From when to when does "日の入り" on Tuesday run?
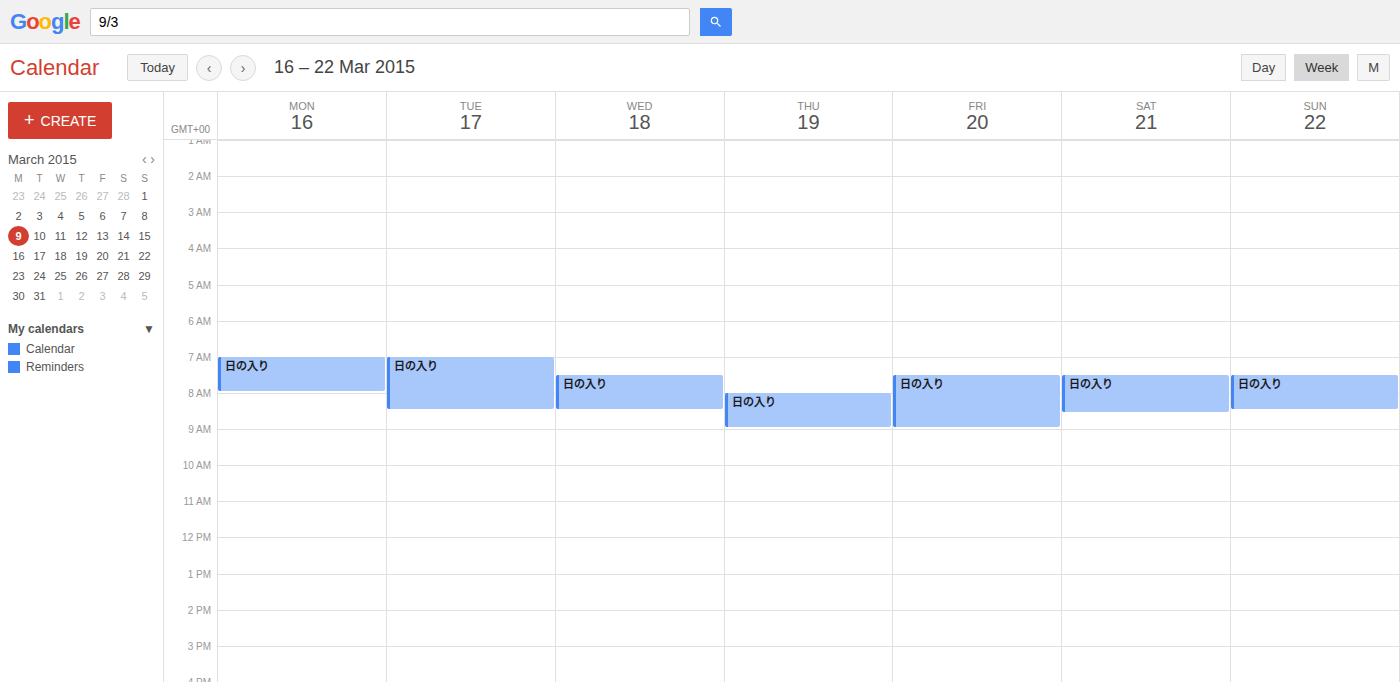
7:00 AM to 8:30 AM